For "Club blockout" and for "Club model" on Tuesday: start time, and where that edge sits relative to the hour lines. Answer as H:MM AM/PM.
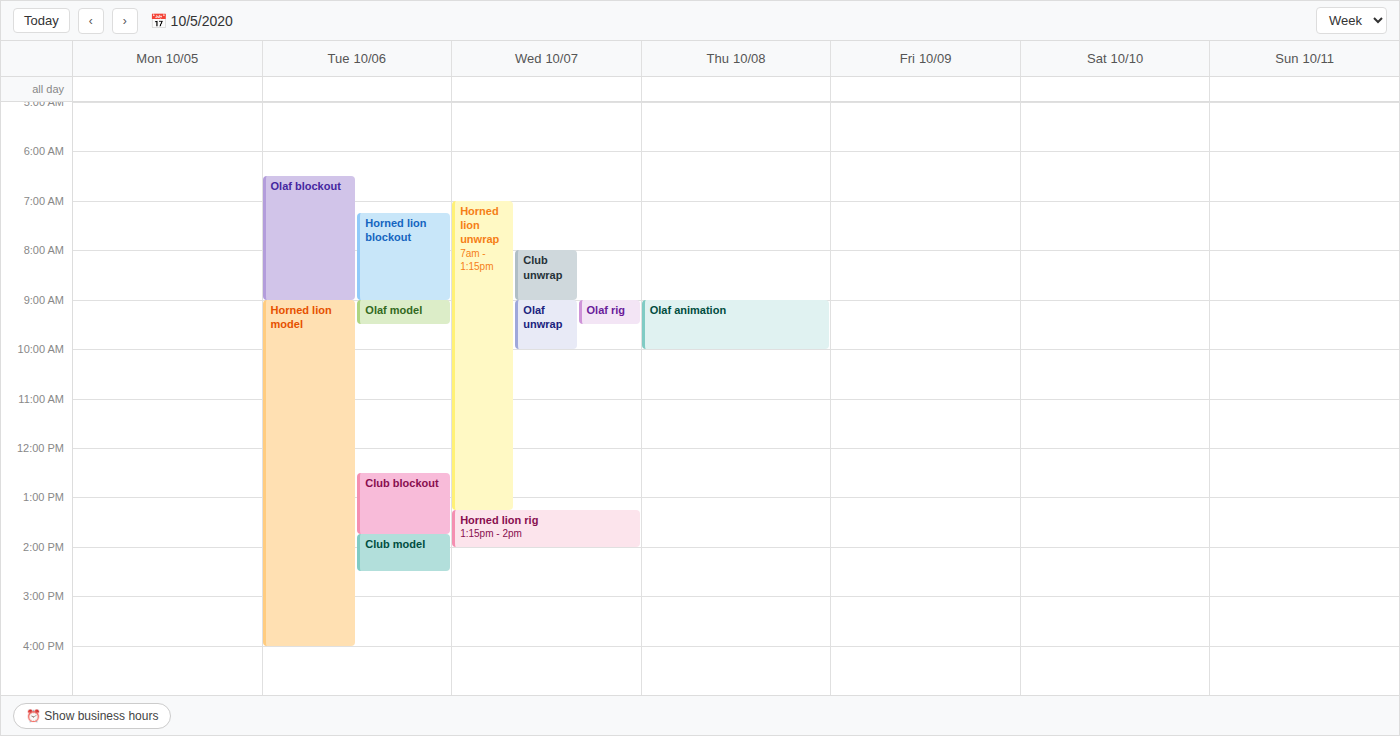
"Club blockout": 12:30 PM, halfway between the 12 PM and 1 PM lines. "Club model": 1:45 PM, neither: three quarters of the way from the 1 PM line to the 2 PM line.